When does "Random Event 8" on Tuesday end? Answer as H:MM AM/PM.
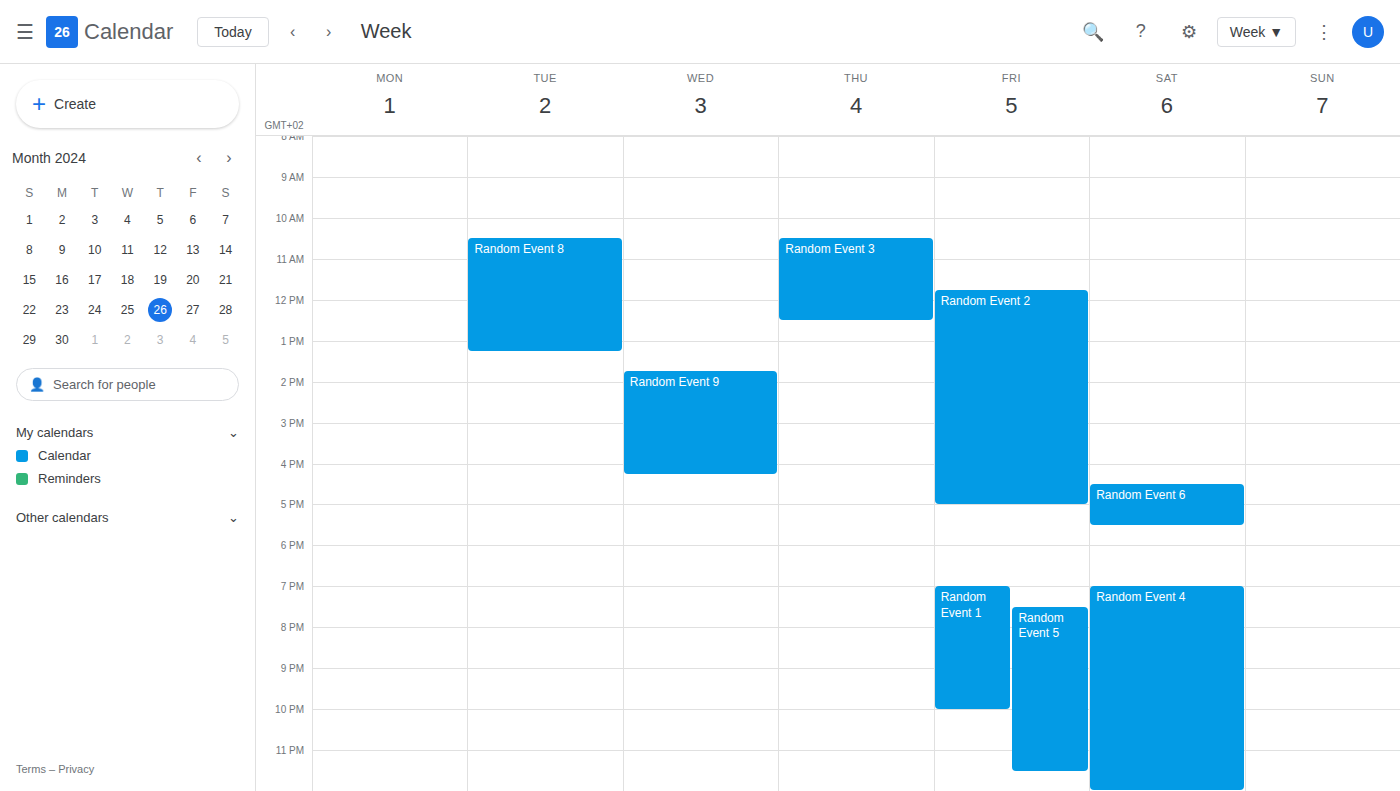
1:15 PM